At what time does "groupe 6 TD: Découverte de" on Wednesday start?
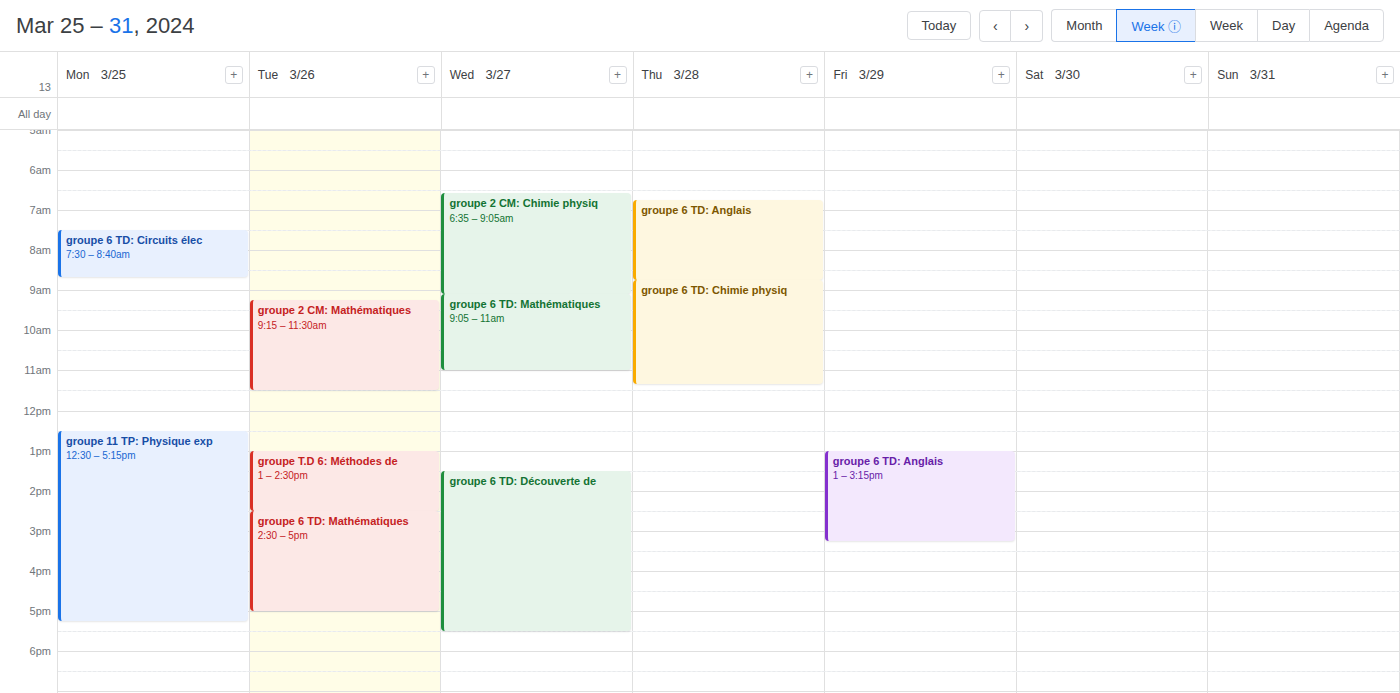
1:30 PM